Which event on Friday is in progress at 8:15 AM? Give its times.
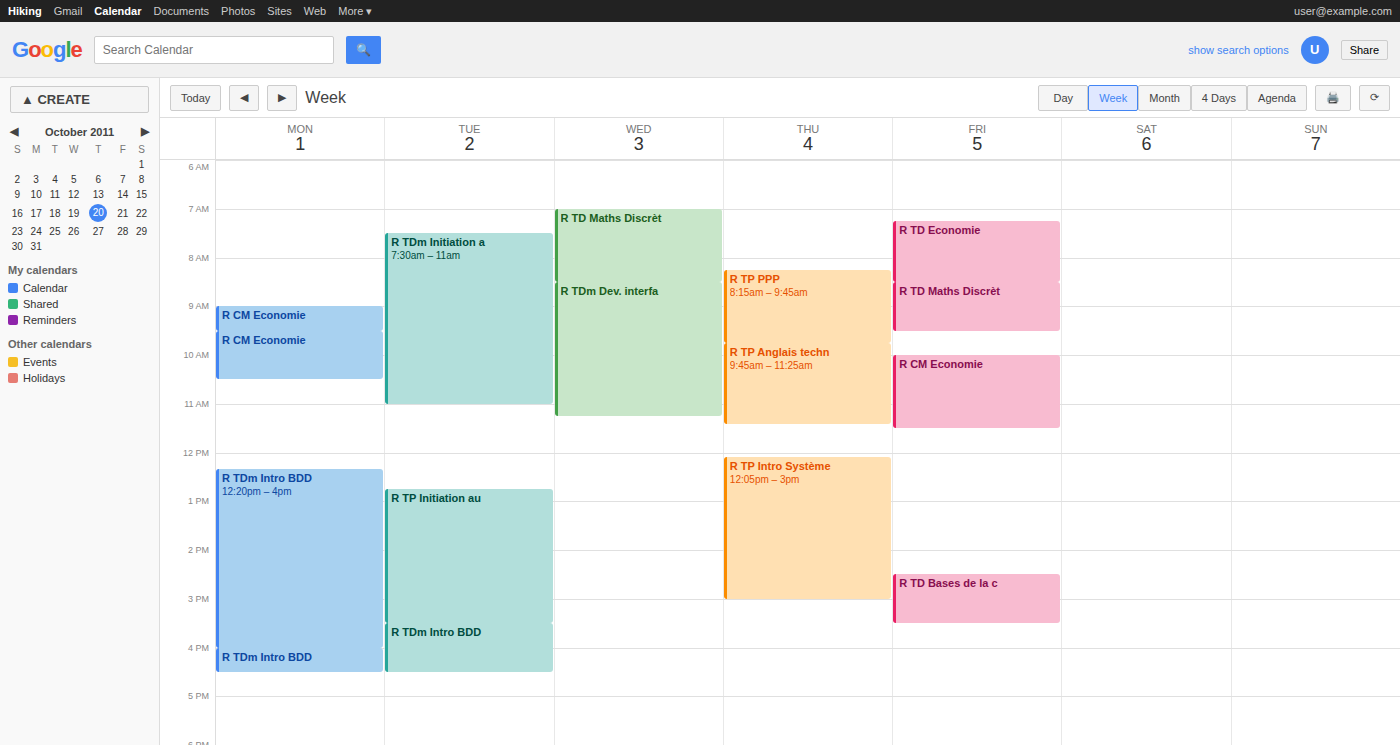
"R TD Economie", 7:15 AM to 8:30 AM